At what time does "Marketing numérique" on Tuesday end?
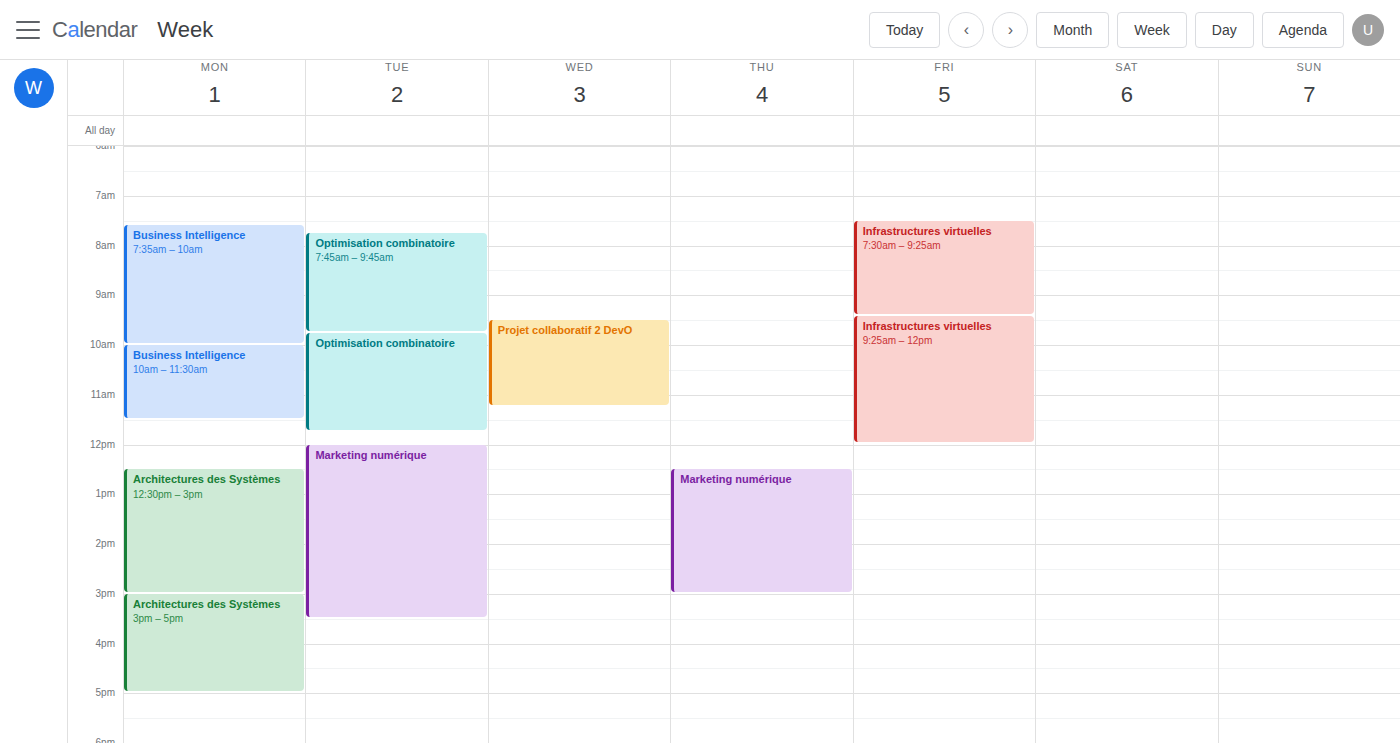
3:30 PM